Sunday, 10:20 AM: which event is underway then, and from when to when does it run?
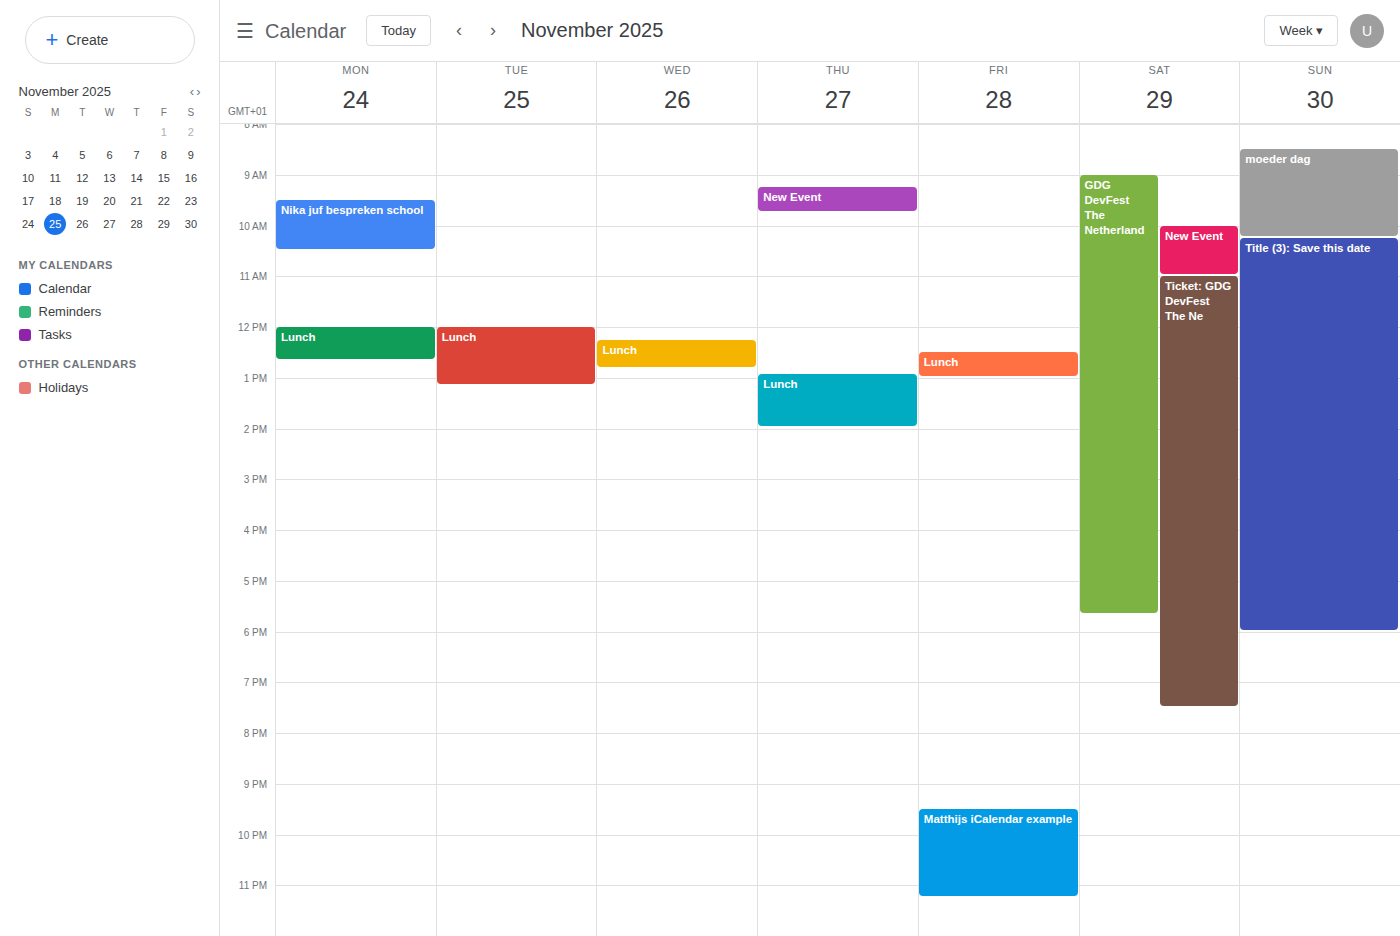
"Title (3): Save this date", 10:15 AM to 6:00 PM